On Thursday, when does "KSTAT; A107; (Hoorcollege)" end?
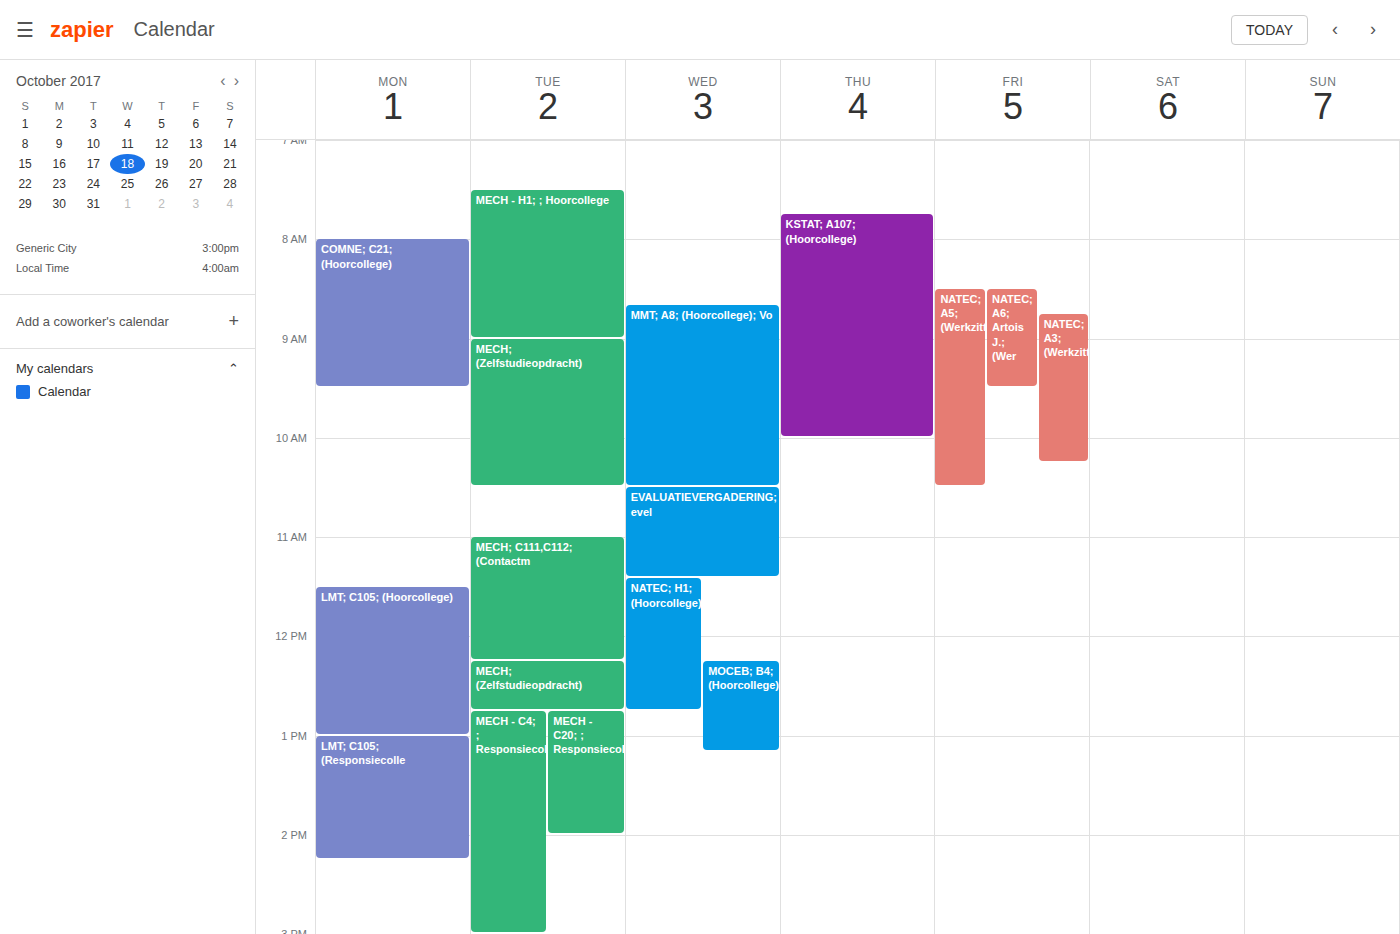
10:00